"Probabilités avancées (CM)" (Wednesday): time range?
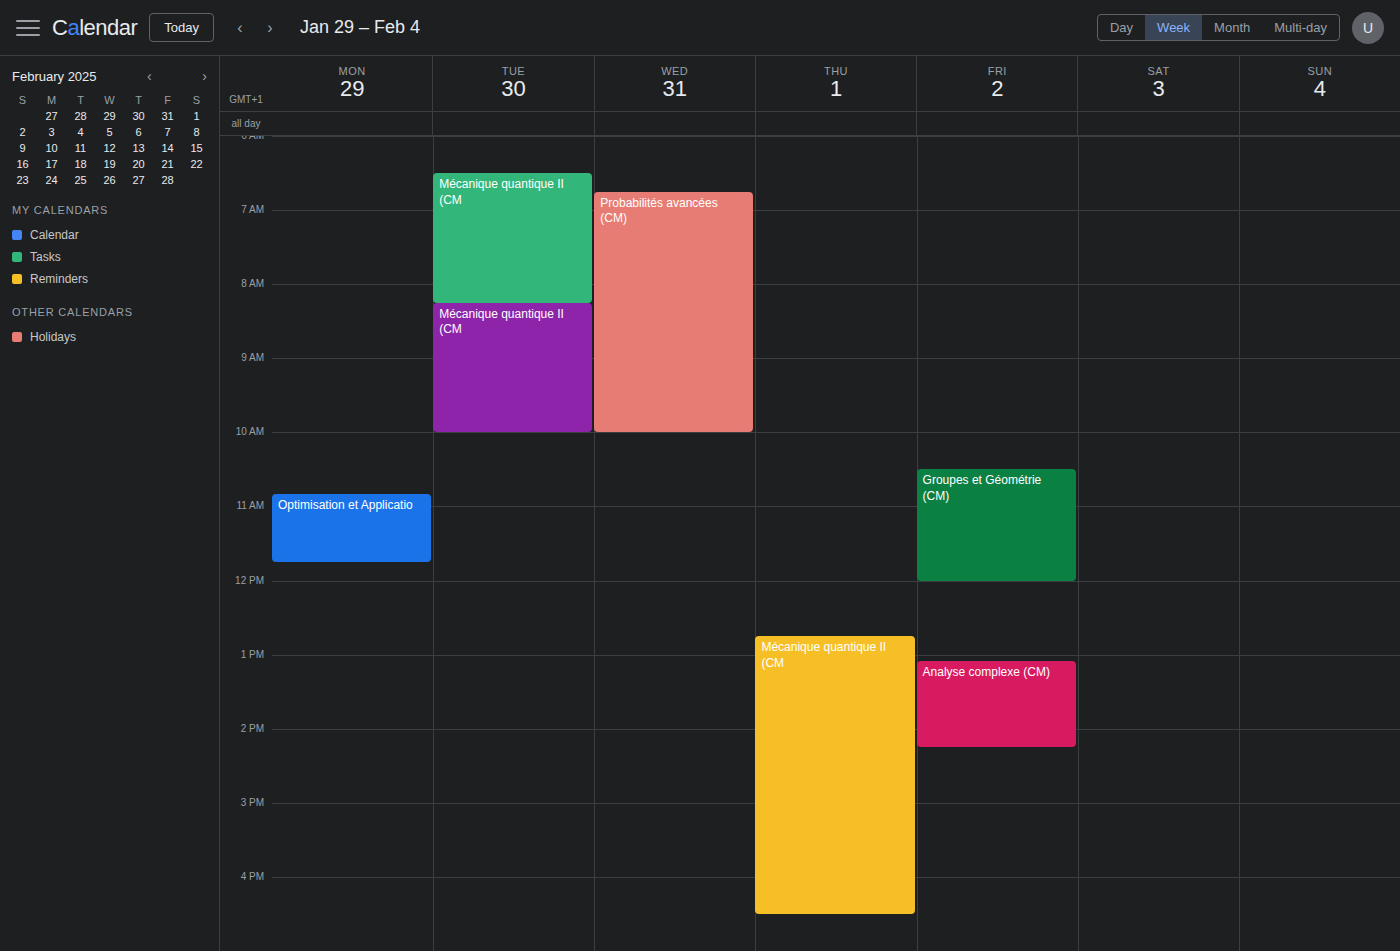
06:45 to 10:00